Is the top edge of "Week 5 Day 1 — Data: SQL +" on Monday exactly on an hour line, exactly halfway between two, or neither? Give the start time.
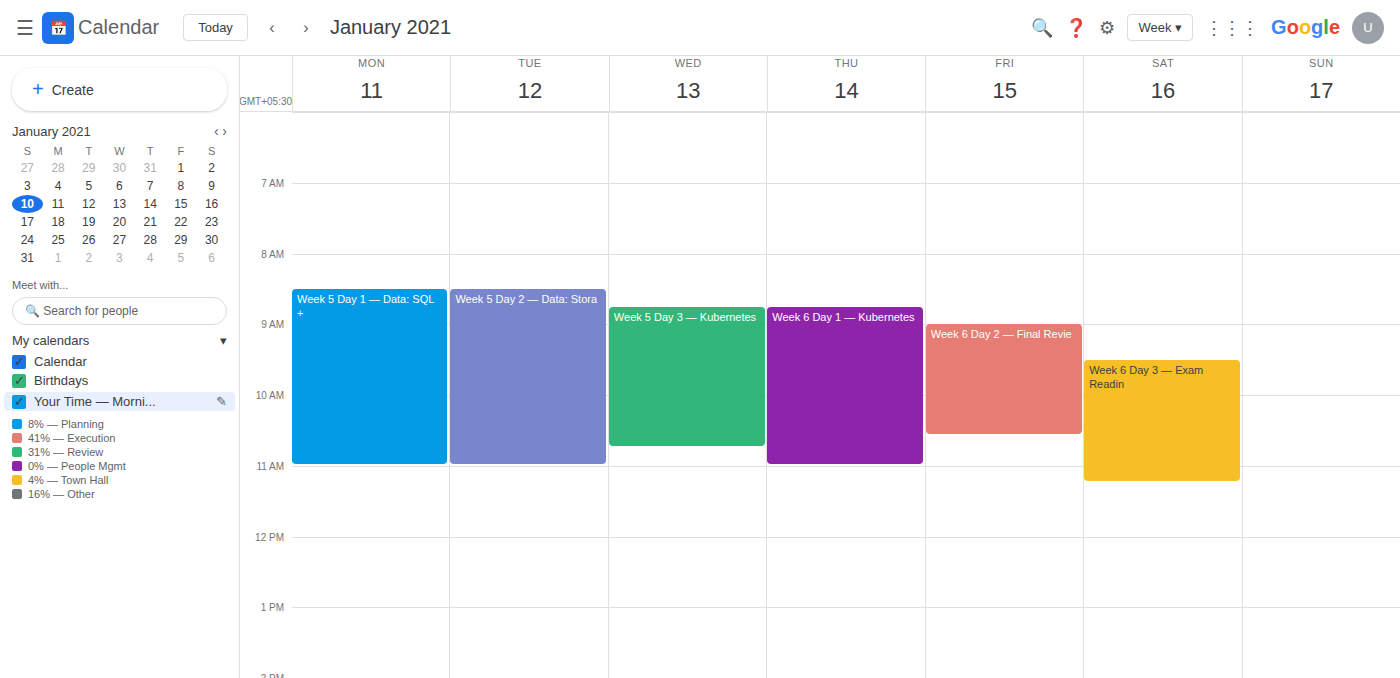
8:30 AM -- halfway between the 8 AM and 9 AM lines.